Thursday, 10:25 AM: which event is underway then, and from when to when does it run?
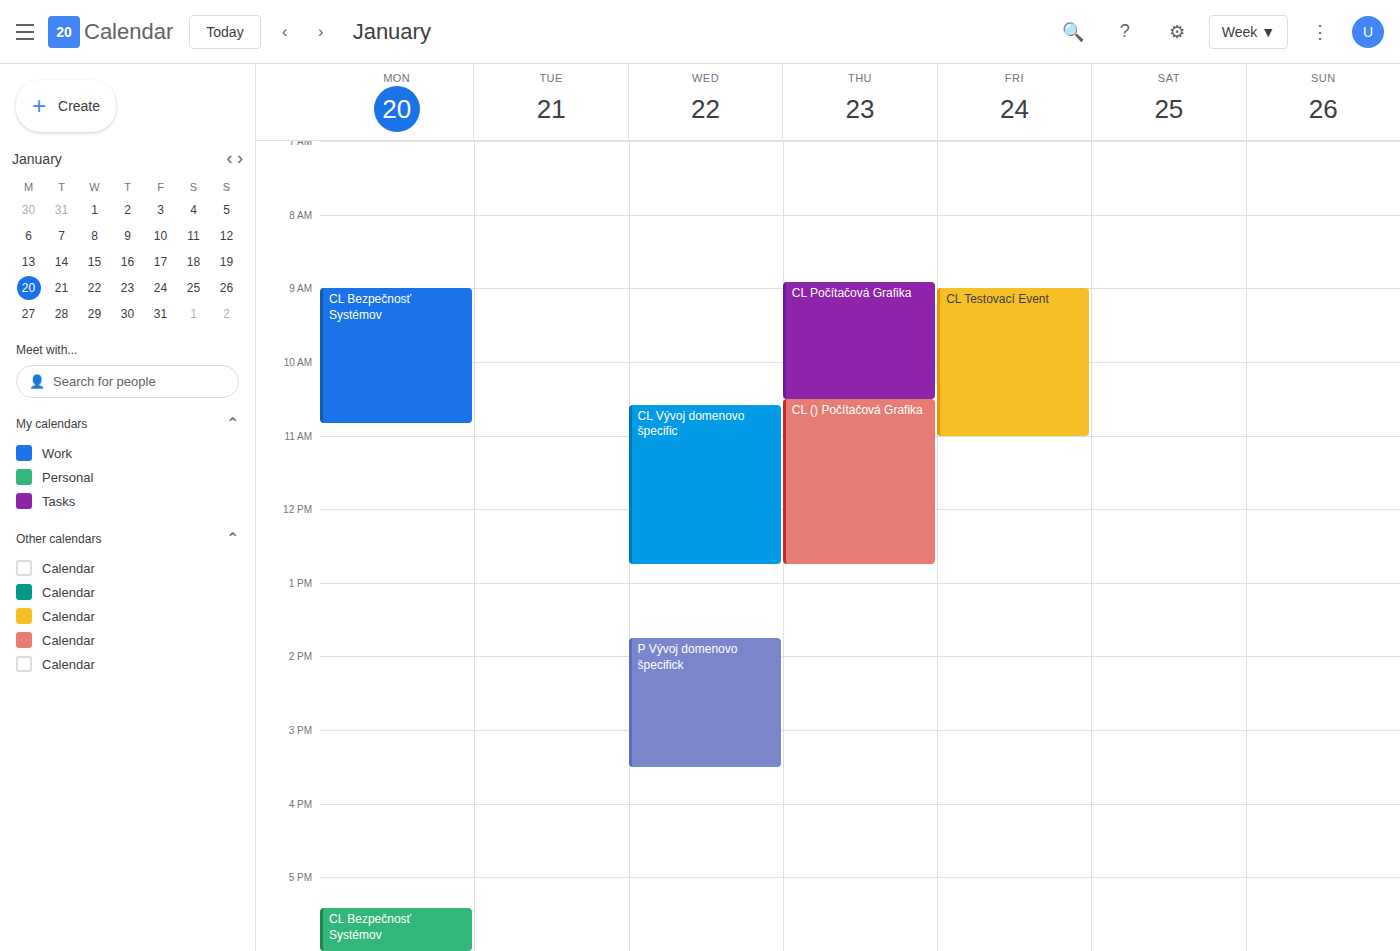
"CL Počítačová Grafika", 8:55 AM to 10:30 AM